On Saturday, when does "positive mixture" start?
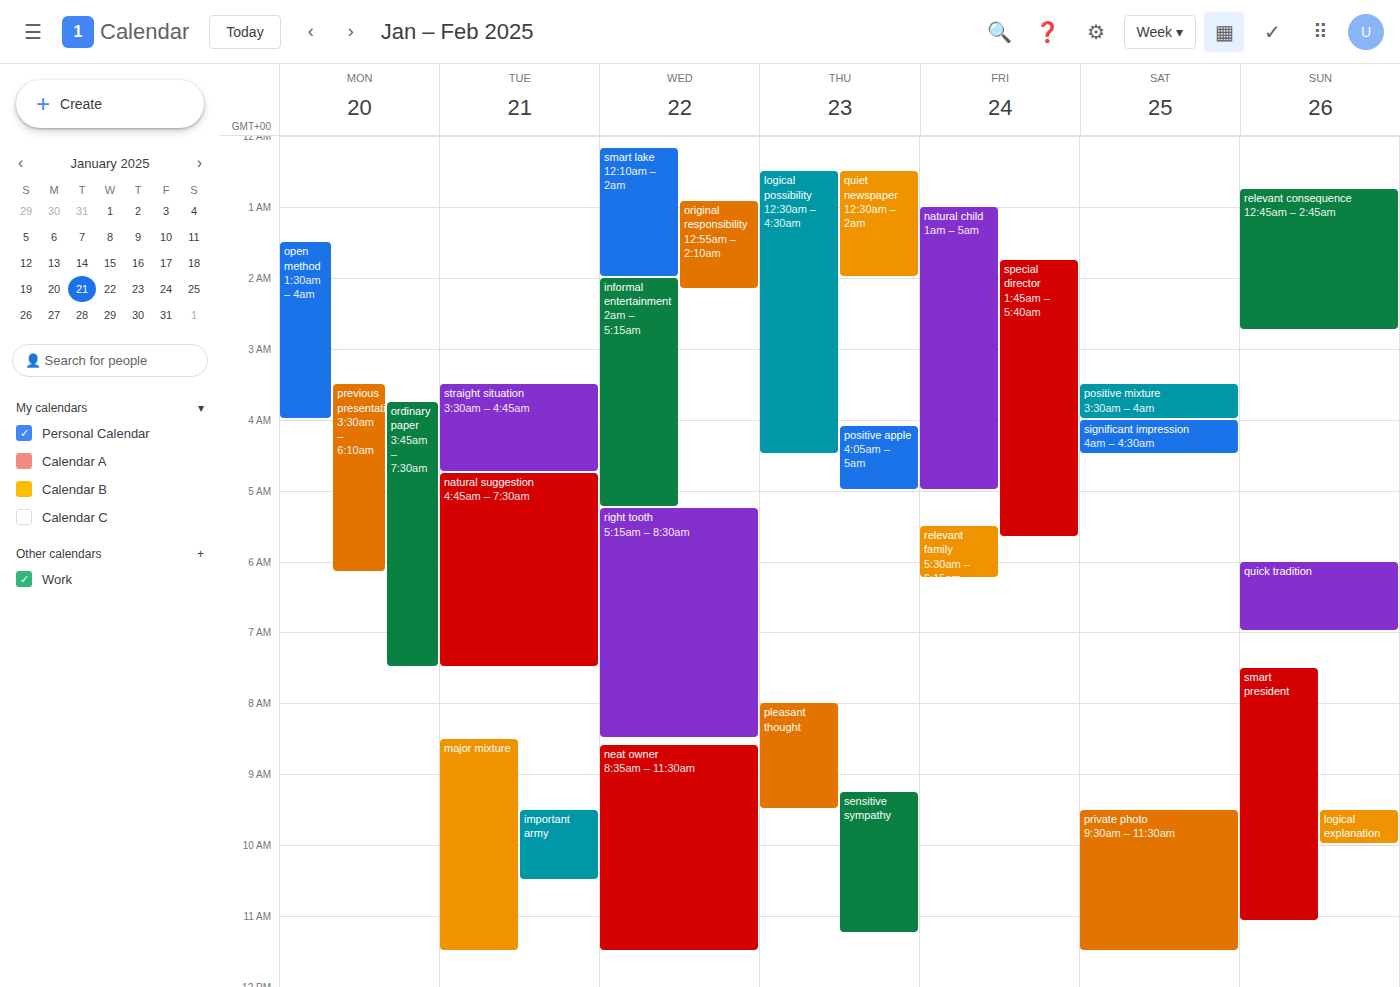
3:30 AM